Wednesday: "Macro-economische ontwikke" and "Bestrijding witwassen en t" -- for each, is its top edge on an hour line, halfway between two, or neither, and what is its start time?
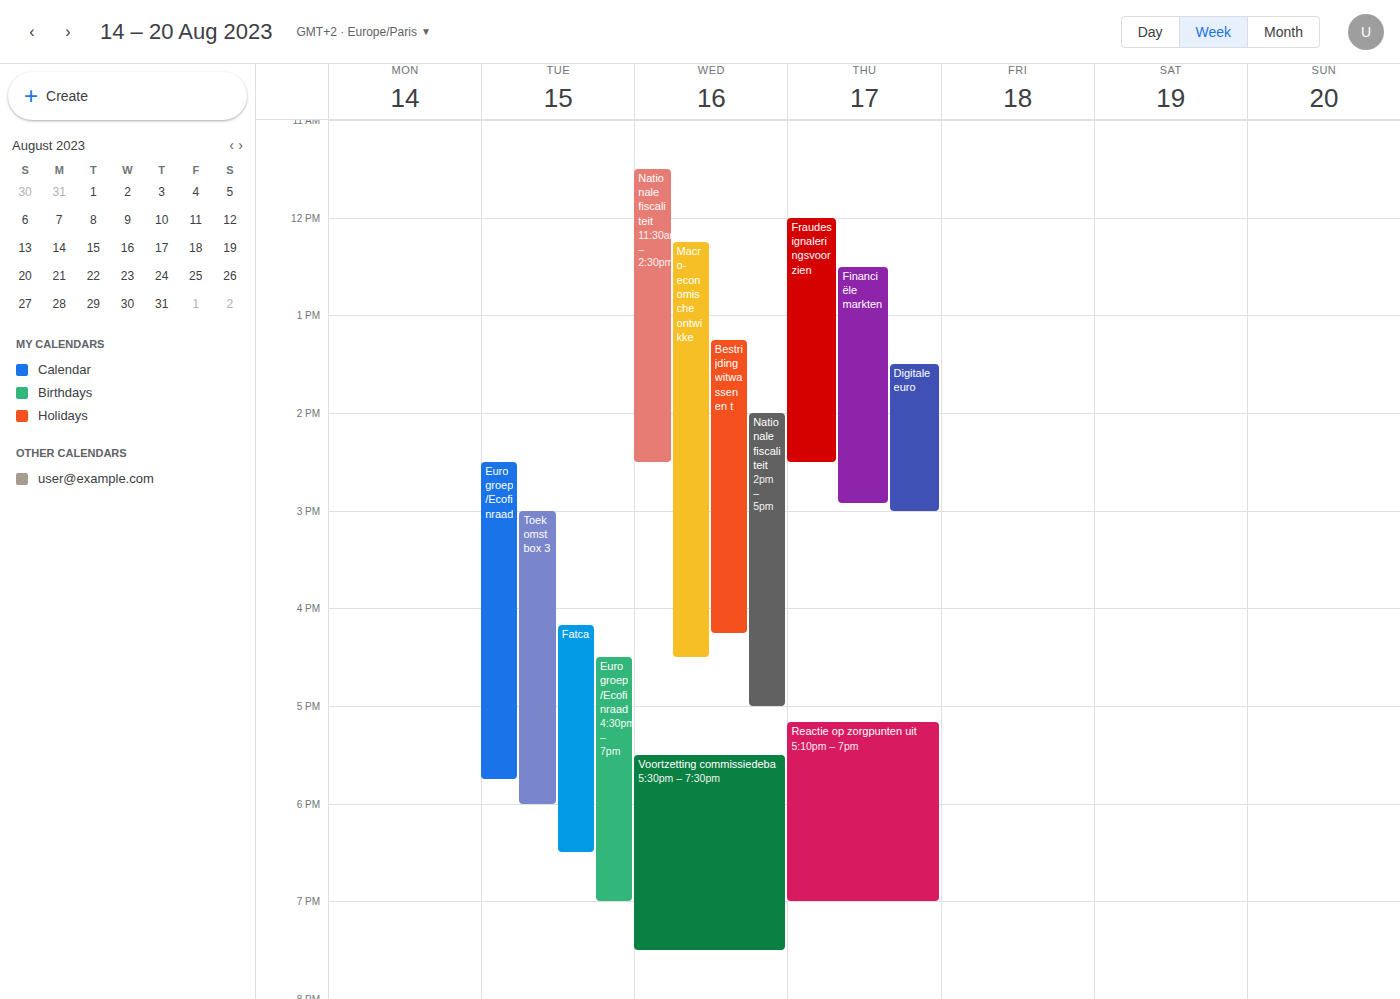
"Macro-economische ontwikke": 12:15, neither: a quarter of the way from the 12:00 line to the 13:00 line. "Bestrijding witwassen en t": 13:15, neither: a quarter of the way from the 13:00 line to the 14:00 line.